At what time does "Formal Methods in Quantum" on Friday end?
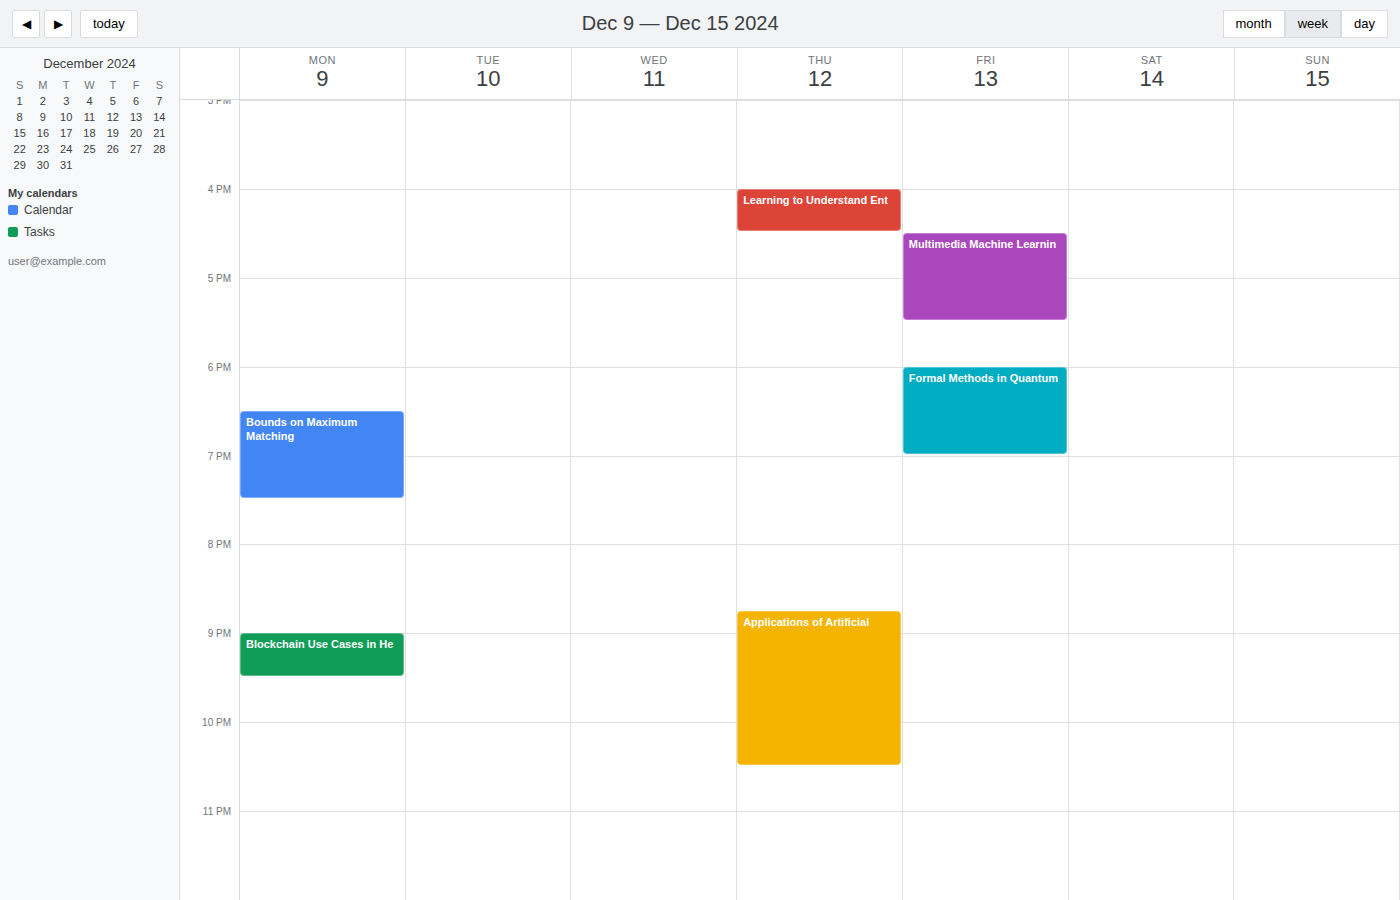
7:00 PM